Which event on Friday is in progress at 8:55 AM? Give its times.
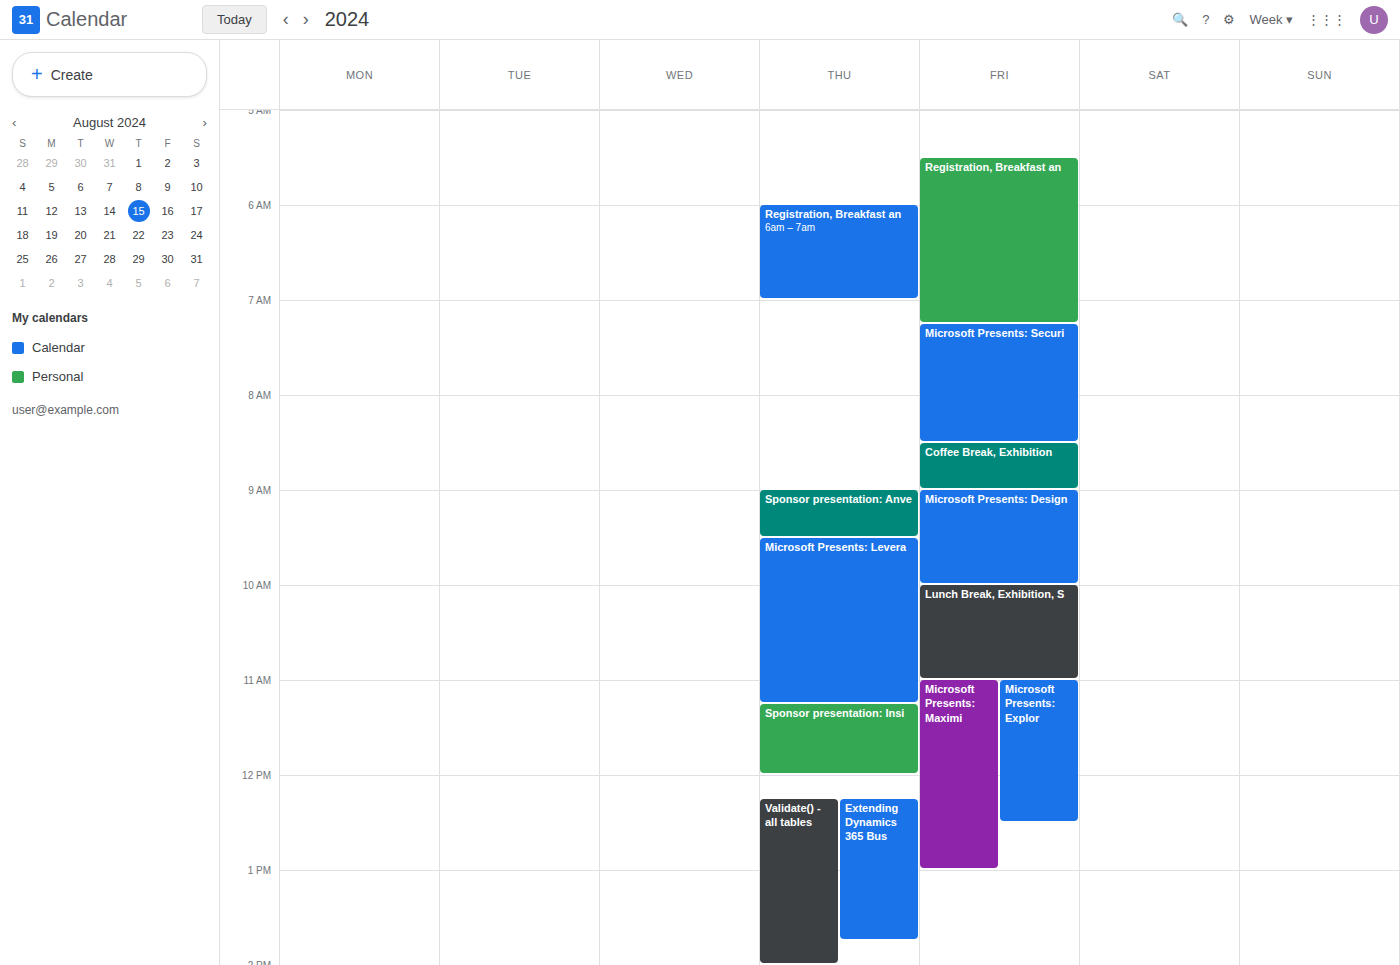
"Coffee Break, Exhibition", 8:30 AM to 9:00 AM